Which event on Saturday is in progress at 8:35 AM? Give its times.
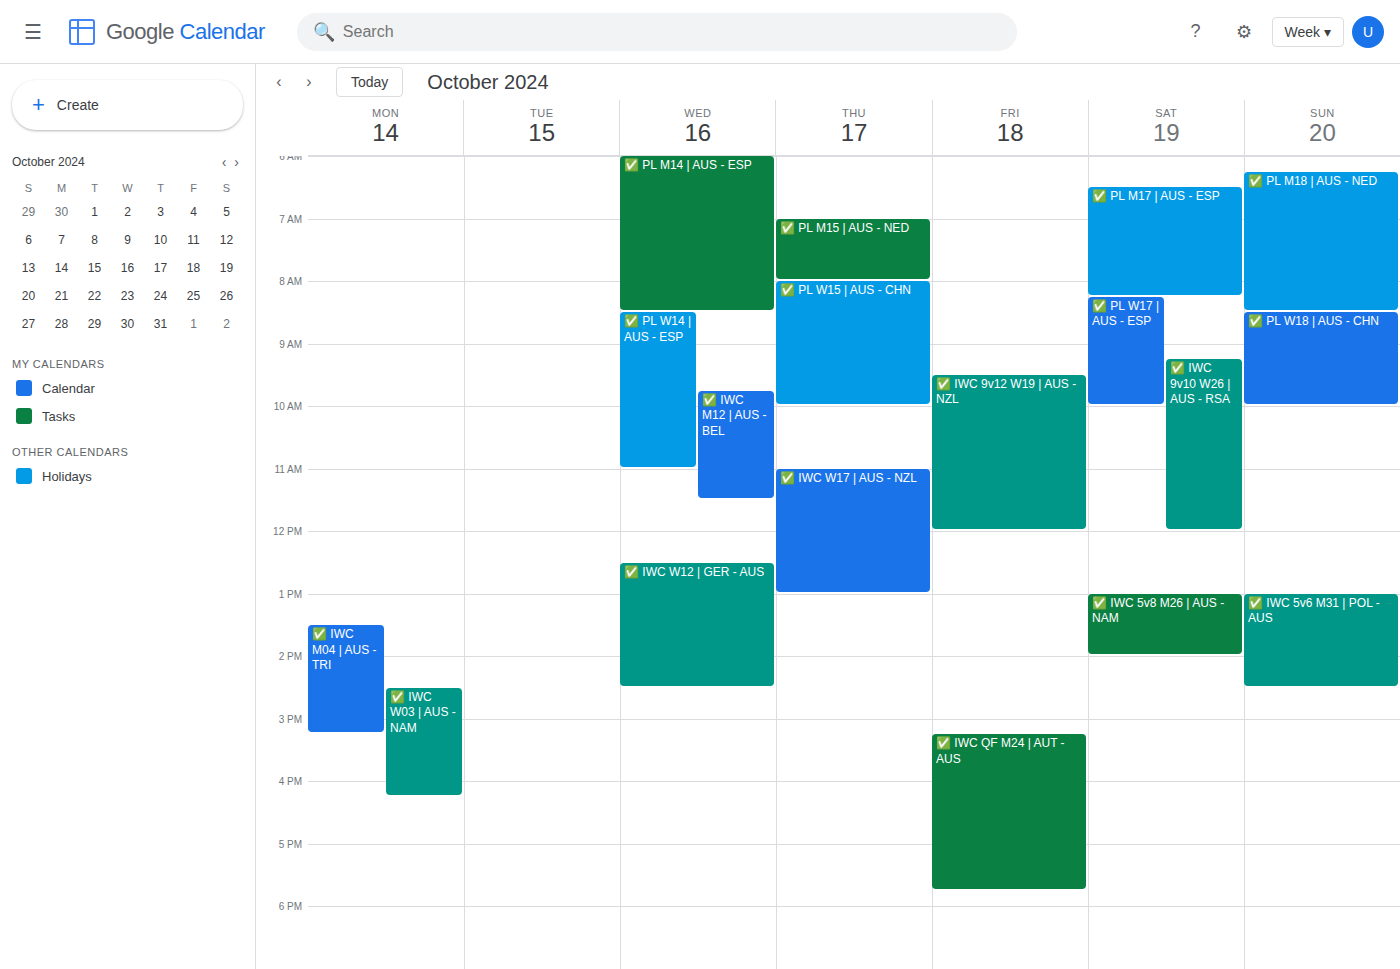
"✅ PL W17 | AUS - ESP", 8:15 AM to 10:00 AM